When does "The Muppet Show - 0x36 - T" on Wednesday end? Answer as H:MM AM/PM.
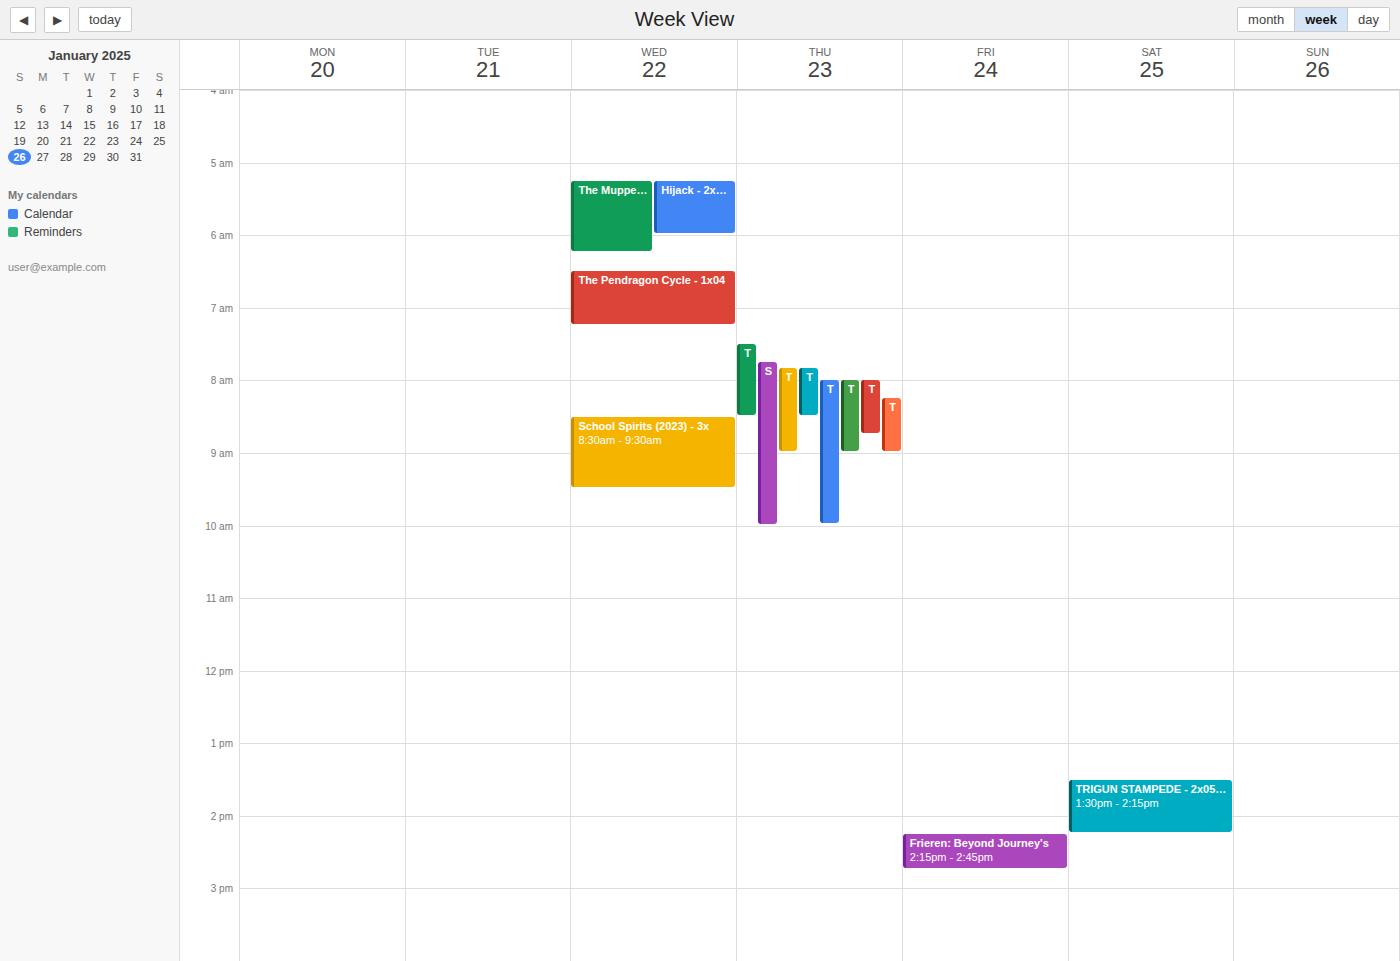
6:15 AM